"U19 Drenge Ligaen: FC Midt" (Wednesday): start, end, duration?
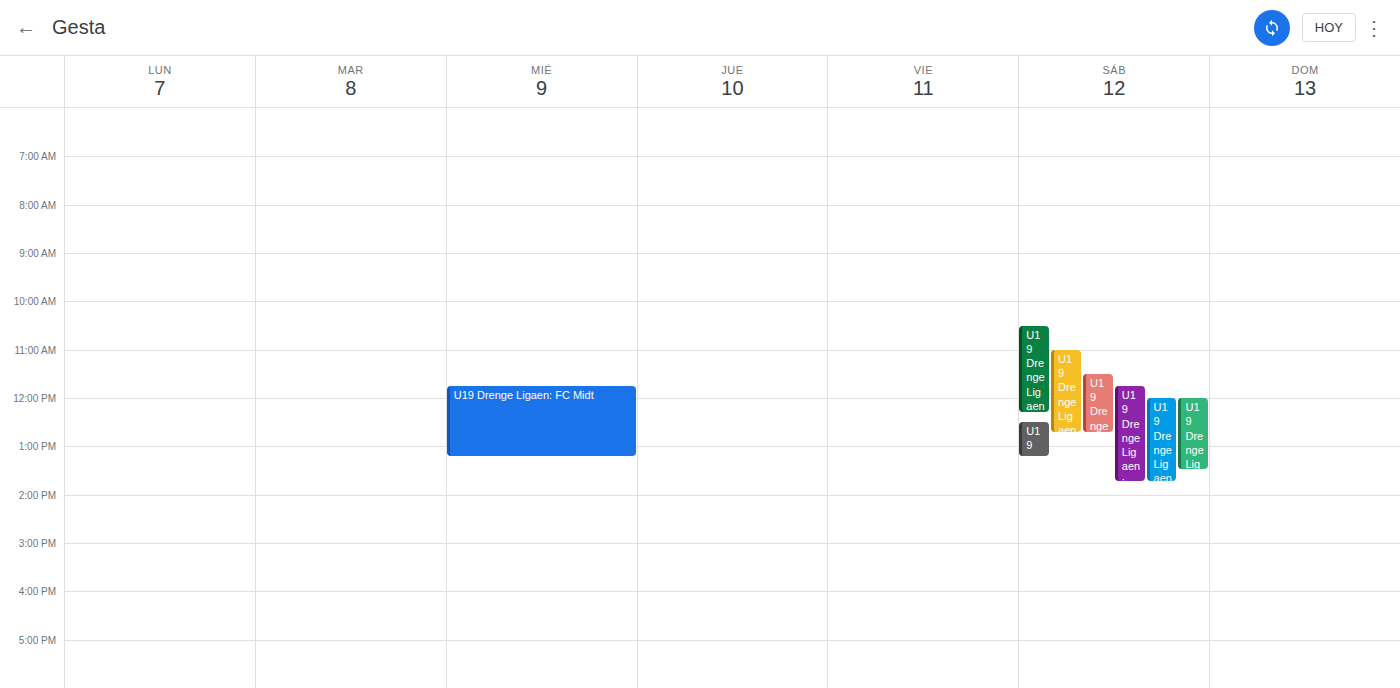
11:45 AM to 1:15 PM, 1 hour 30 minutes